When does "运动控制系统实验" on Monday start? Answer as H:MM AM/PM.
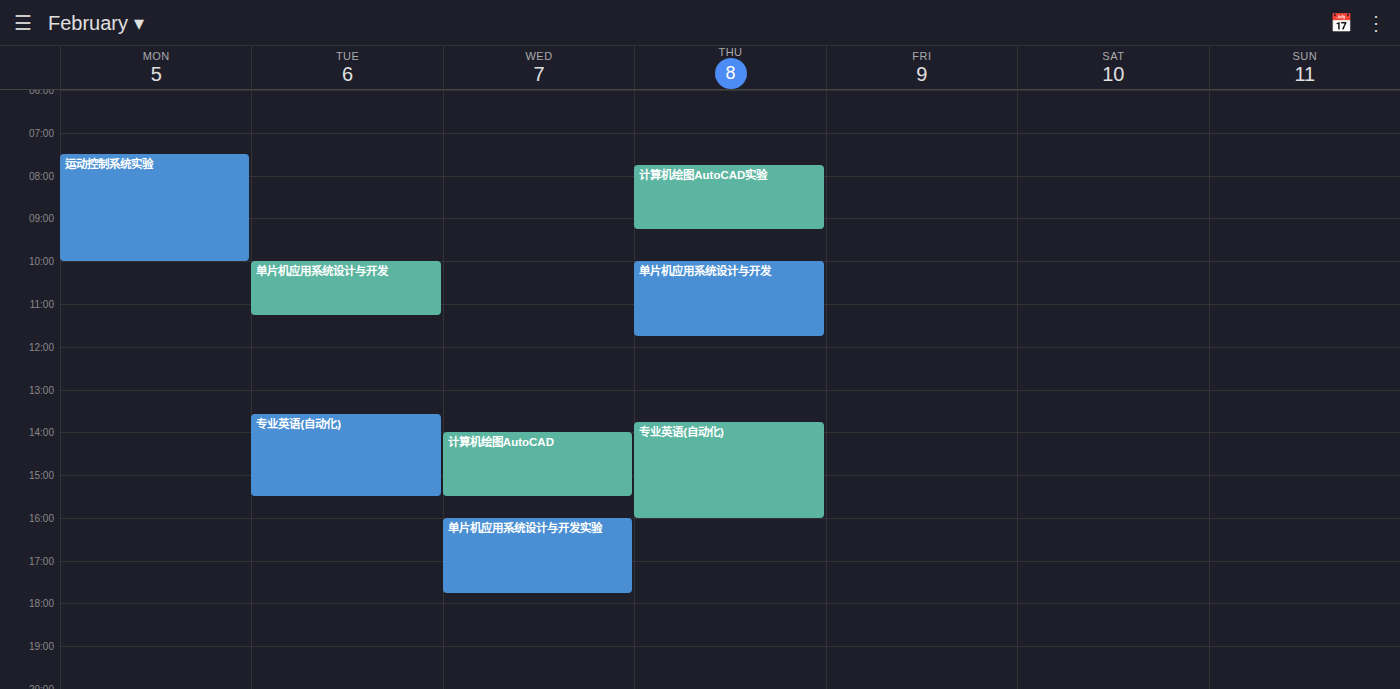
7:30 AM